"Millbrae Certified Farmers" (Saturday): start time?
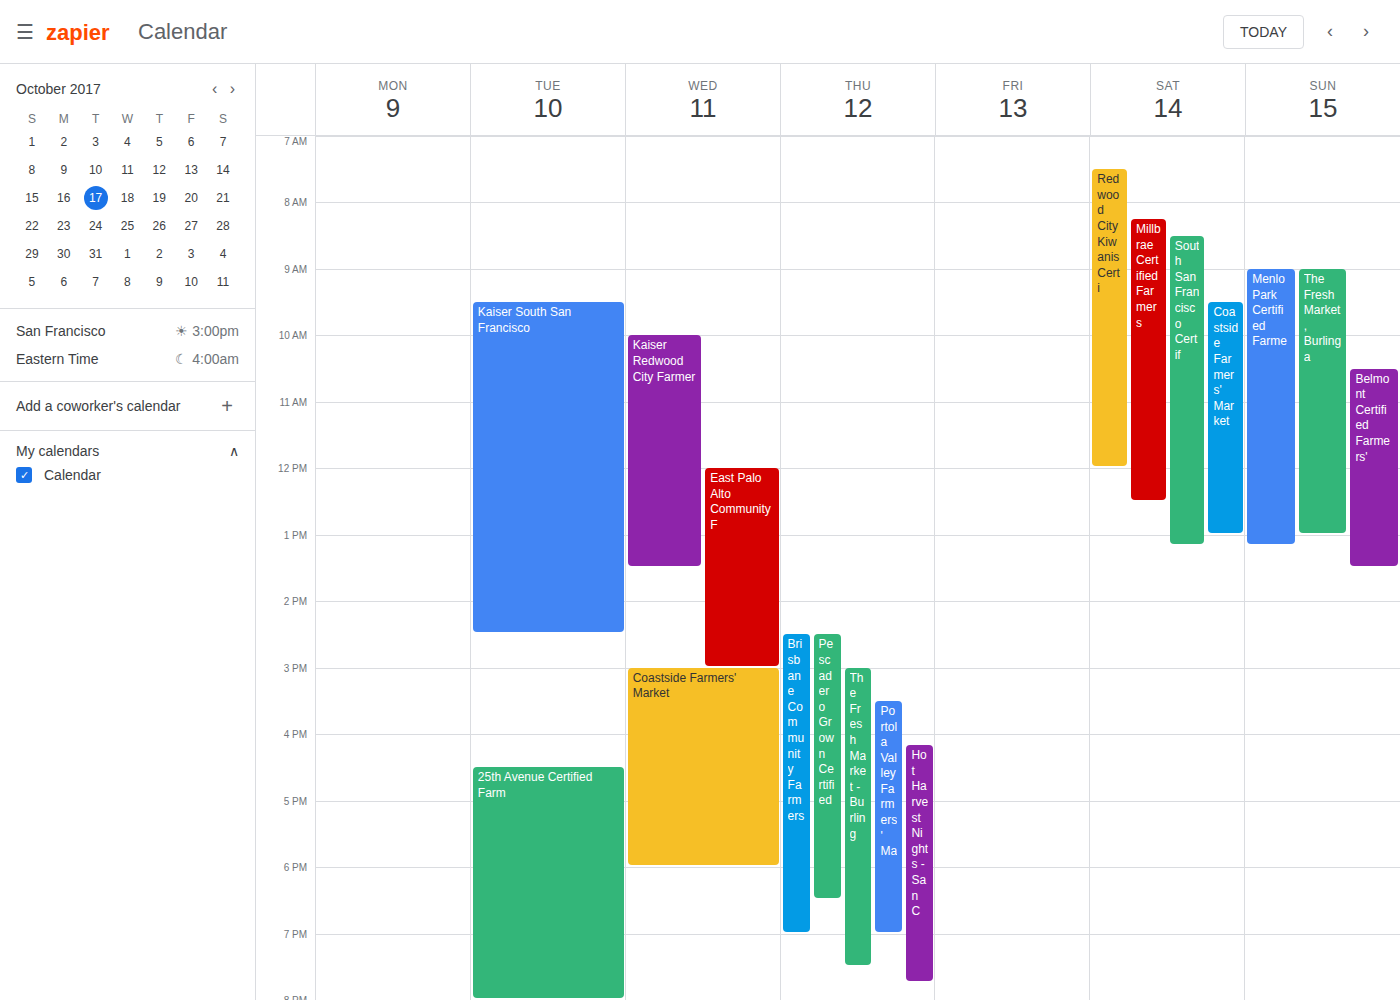
8:15 AM